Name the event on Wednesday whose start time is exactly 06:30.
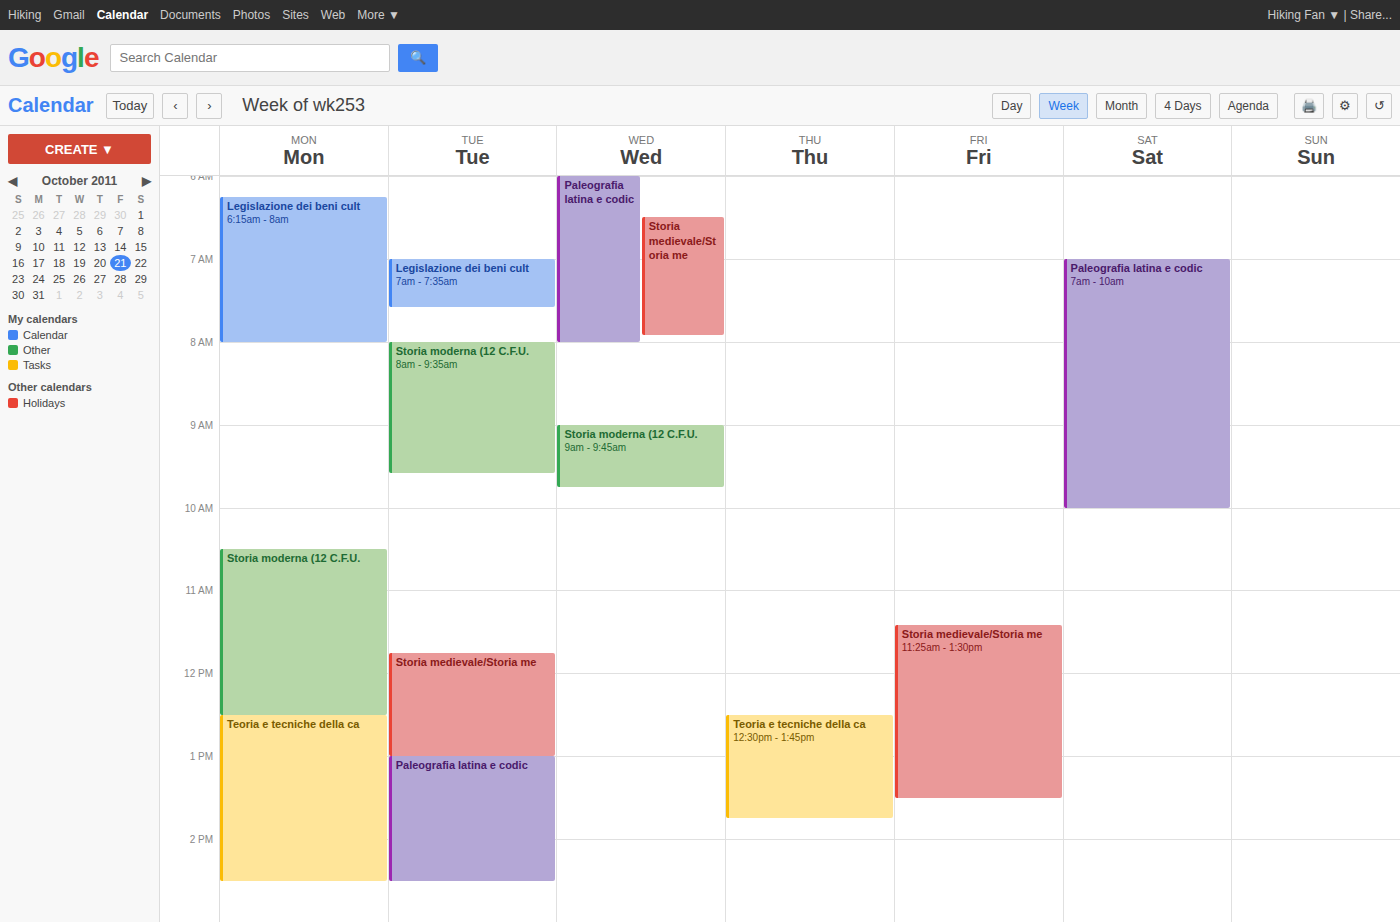
"Storia medievale/Storia me"